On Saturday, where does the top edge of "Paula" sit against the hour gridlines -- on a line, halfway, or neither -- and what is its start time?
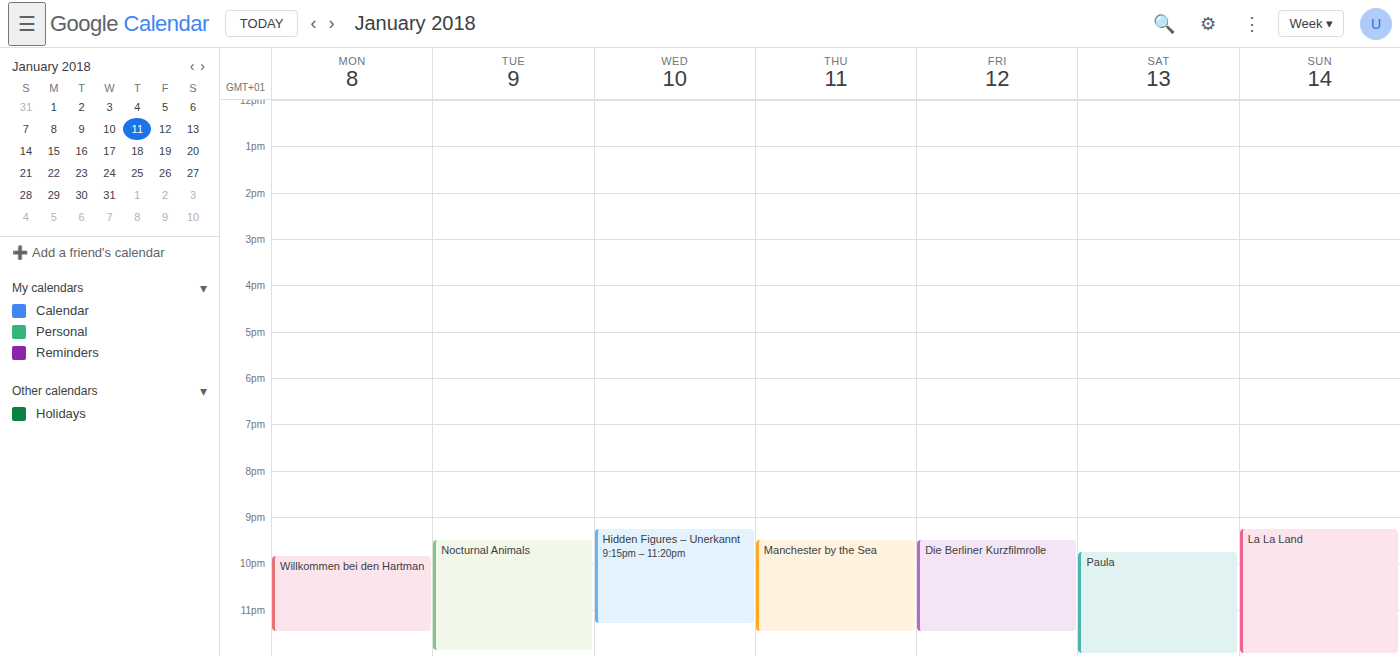
21:45 -- neither: three quarters of the way from the 21:00 line to the 22:00 line.